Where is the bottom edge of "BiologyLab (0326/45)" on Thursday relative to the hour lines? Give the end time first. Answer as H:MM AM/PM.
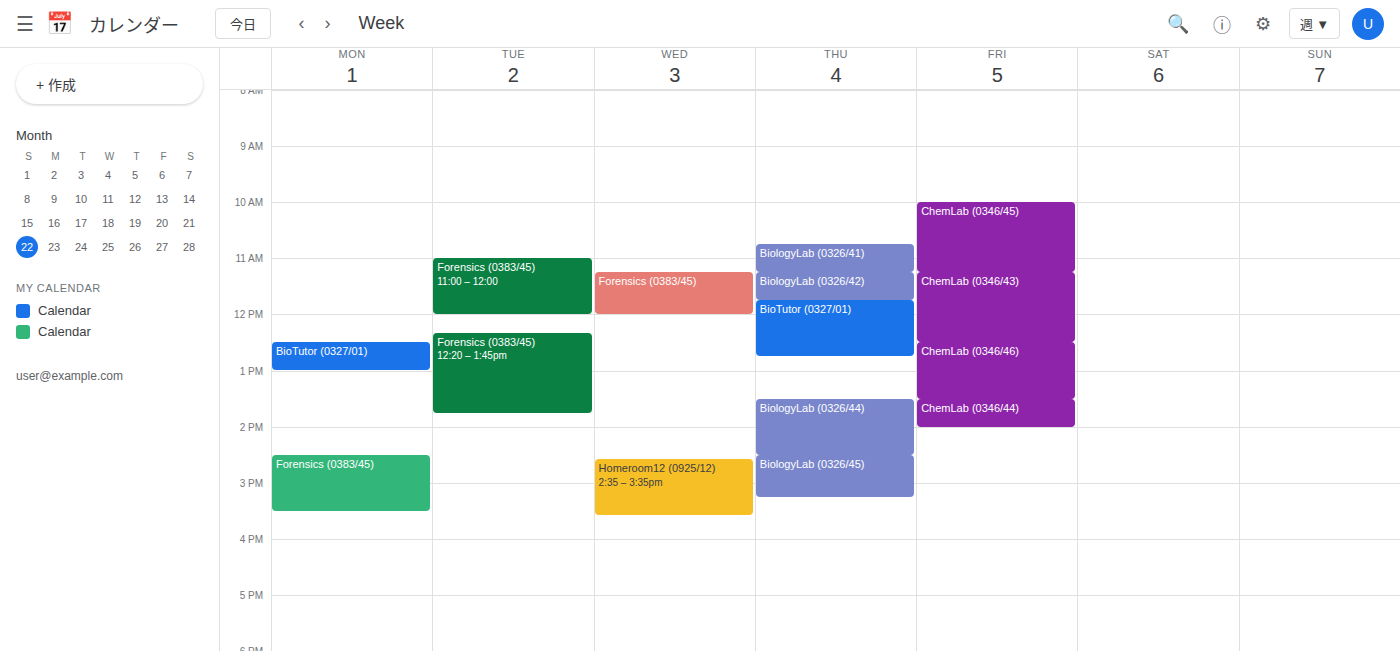
3:15 PM -- neither: a quarter of the way from the 3 PM line to the 4 PM line.